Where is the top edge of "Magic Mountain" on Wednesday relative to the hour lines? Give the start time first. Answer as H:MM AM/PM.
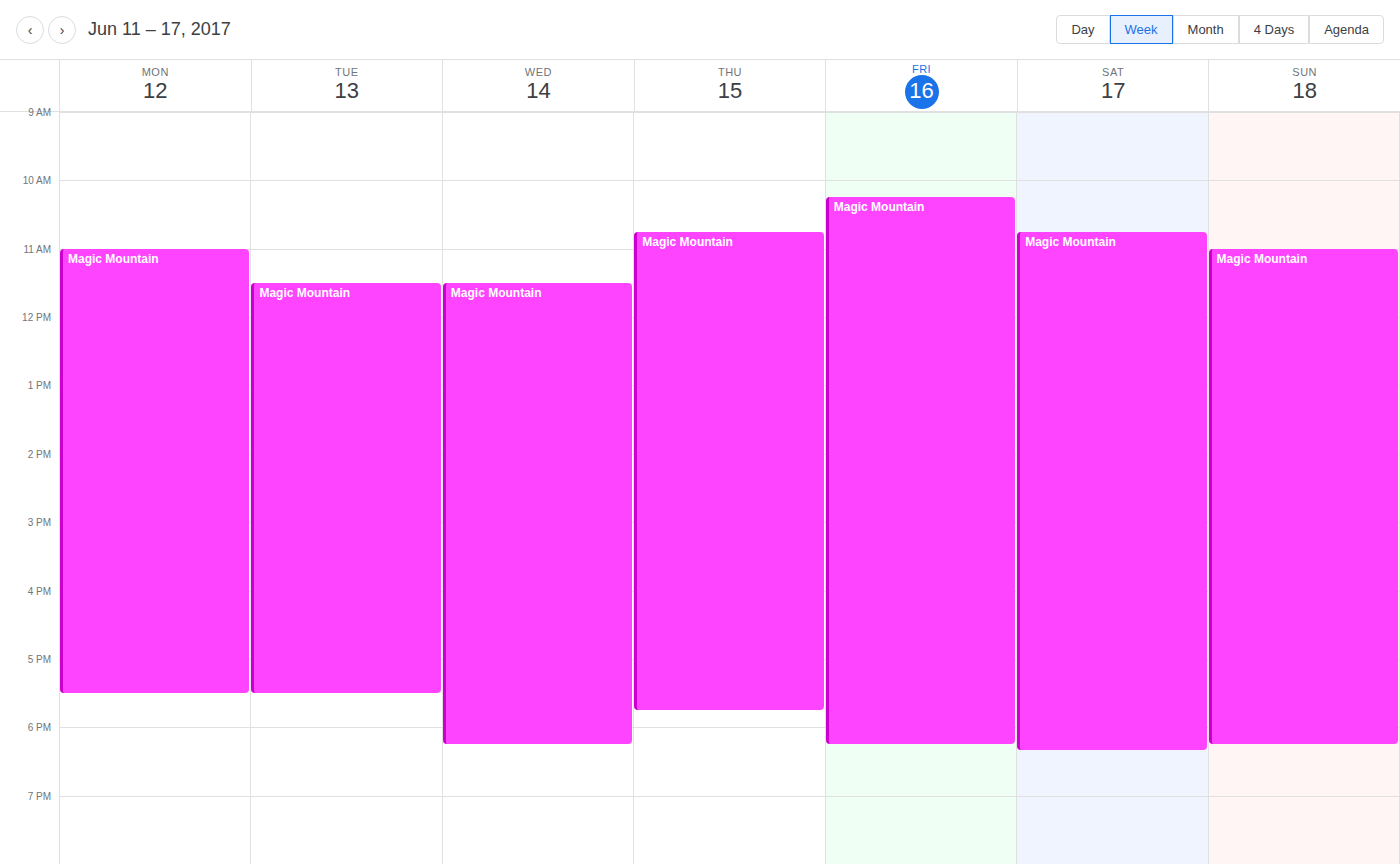
11:30 AM -- halfway between the 11 AM and 12 PM lines.